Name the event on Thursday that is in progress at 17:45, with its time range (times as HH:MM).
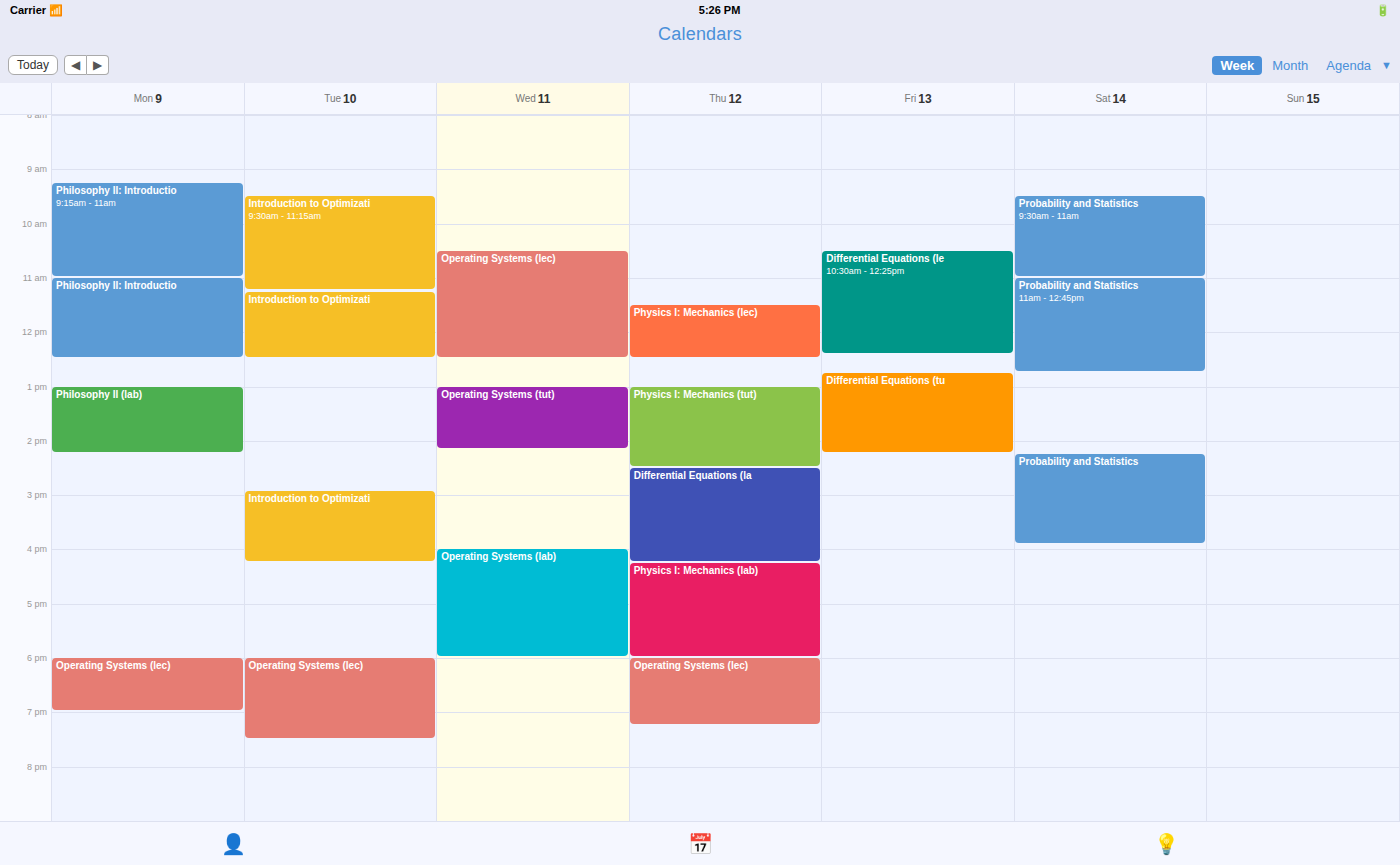
"Physics I: Mechanics (lab)", 16:15 to 18:00